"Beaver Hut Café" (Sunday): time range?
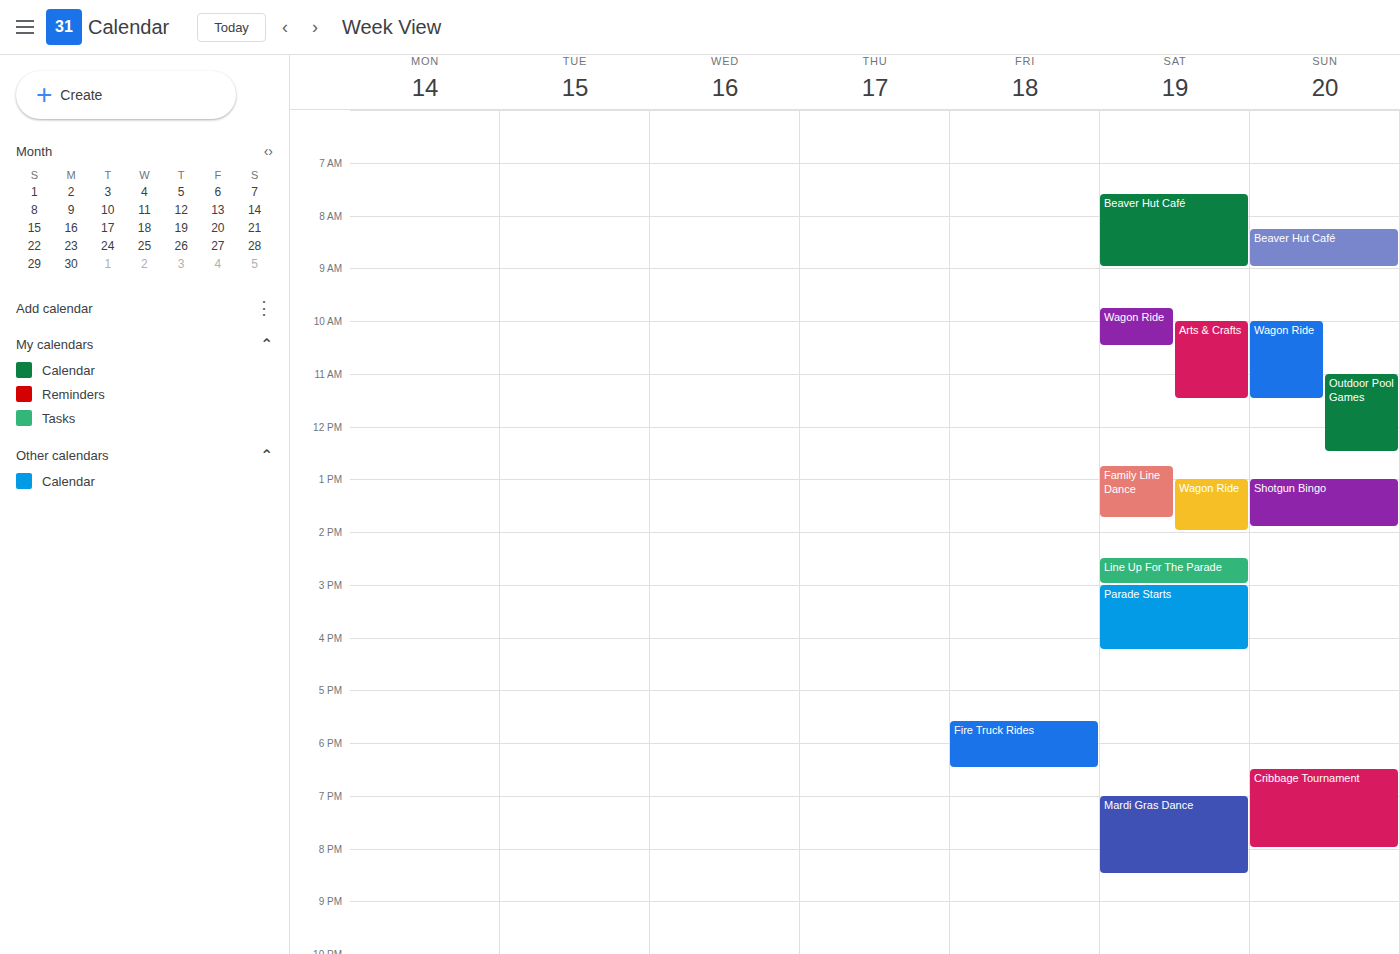
8:15 AM to 9:00 AM